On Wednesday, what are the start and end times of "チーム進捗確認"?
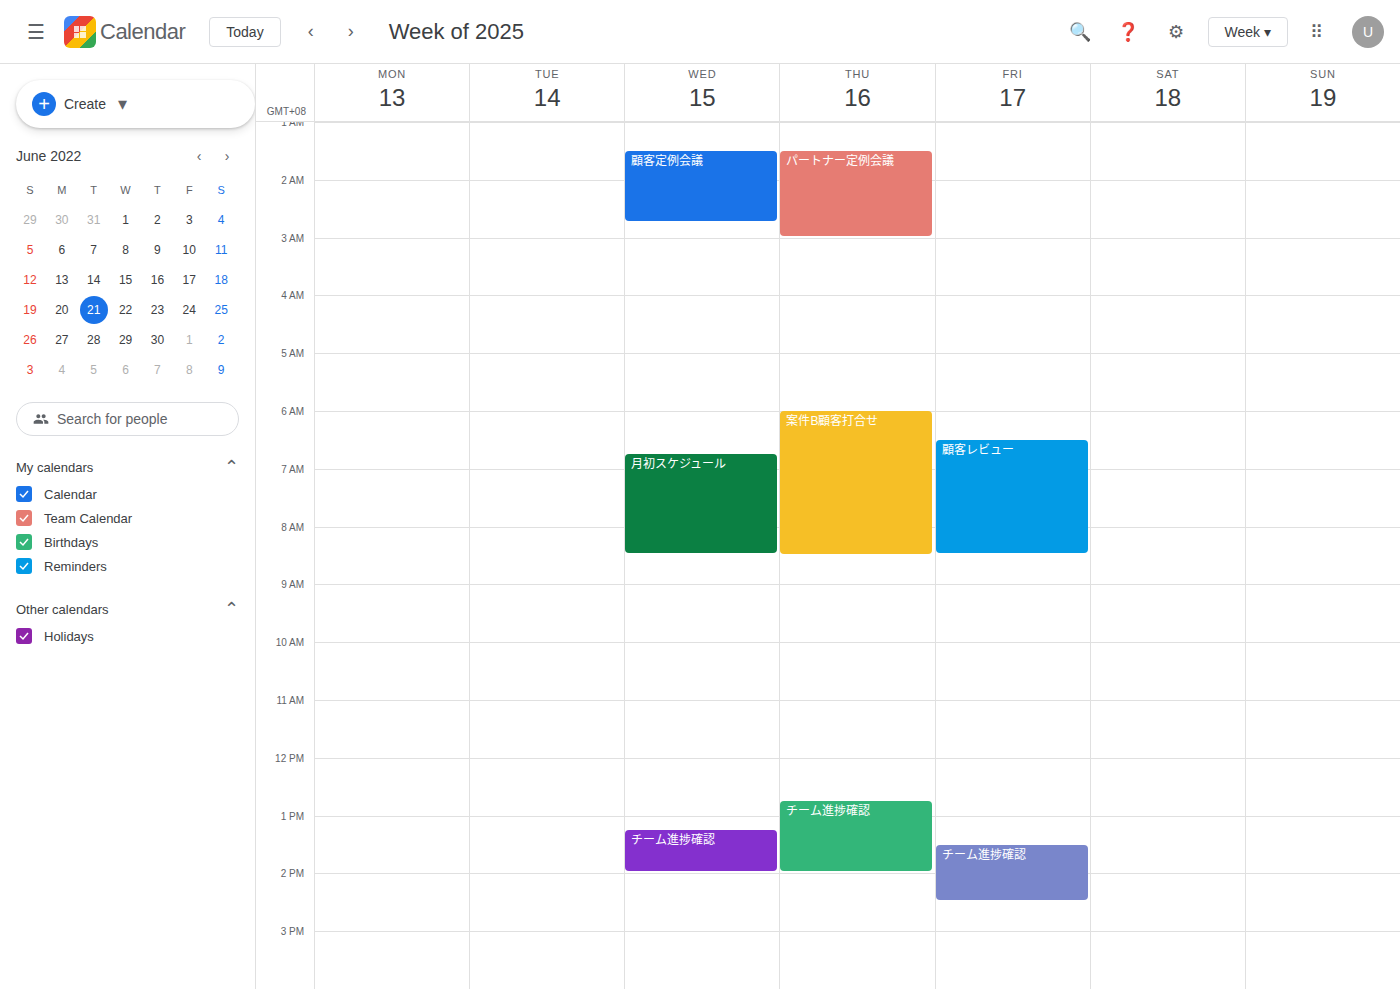
1:15 PM to 2:00 PM